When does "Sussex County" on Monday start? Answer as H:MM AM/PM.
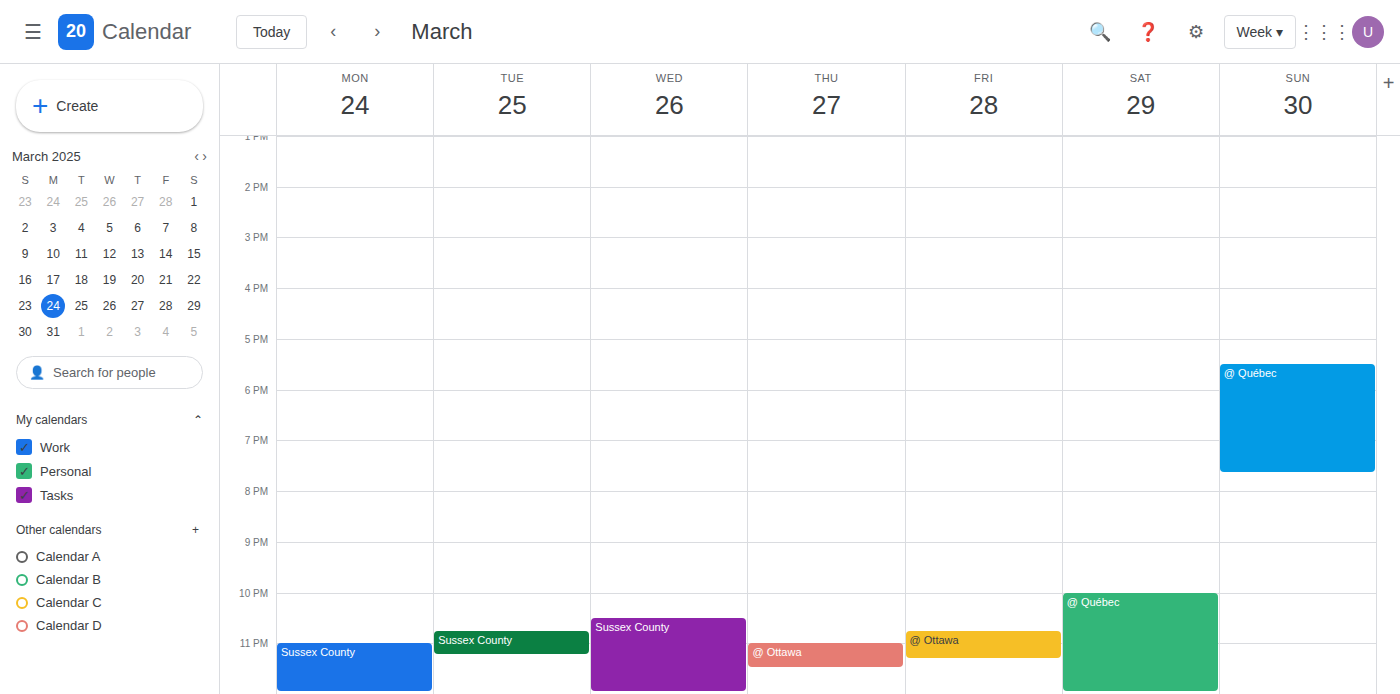
11:00 PM